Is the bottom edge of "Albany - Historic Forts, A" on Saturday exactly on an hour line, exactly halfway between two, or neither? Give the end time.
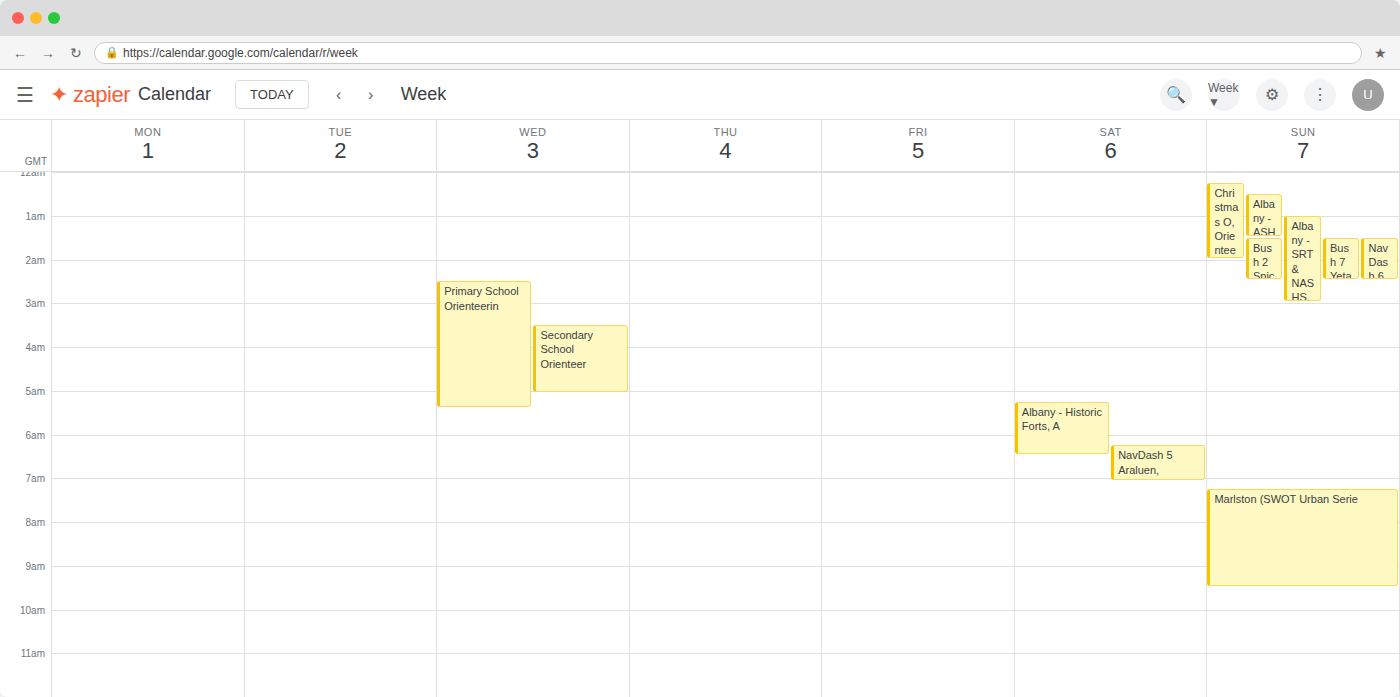
06:30 -- halfway between the 06:00 and 07:00 lines.